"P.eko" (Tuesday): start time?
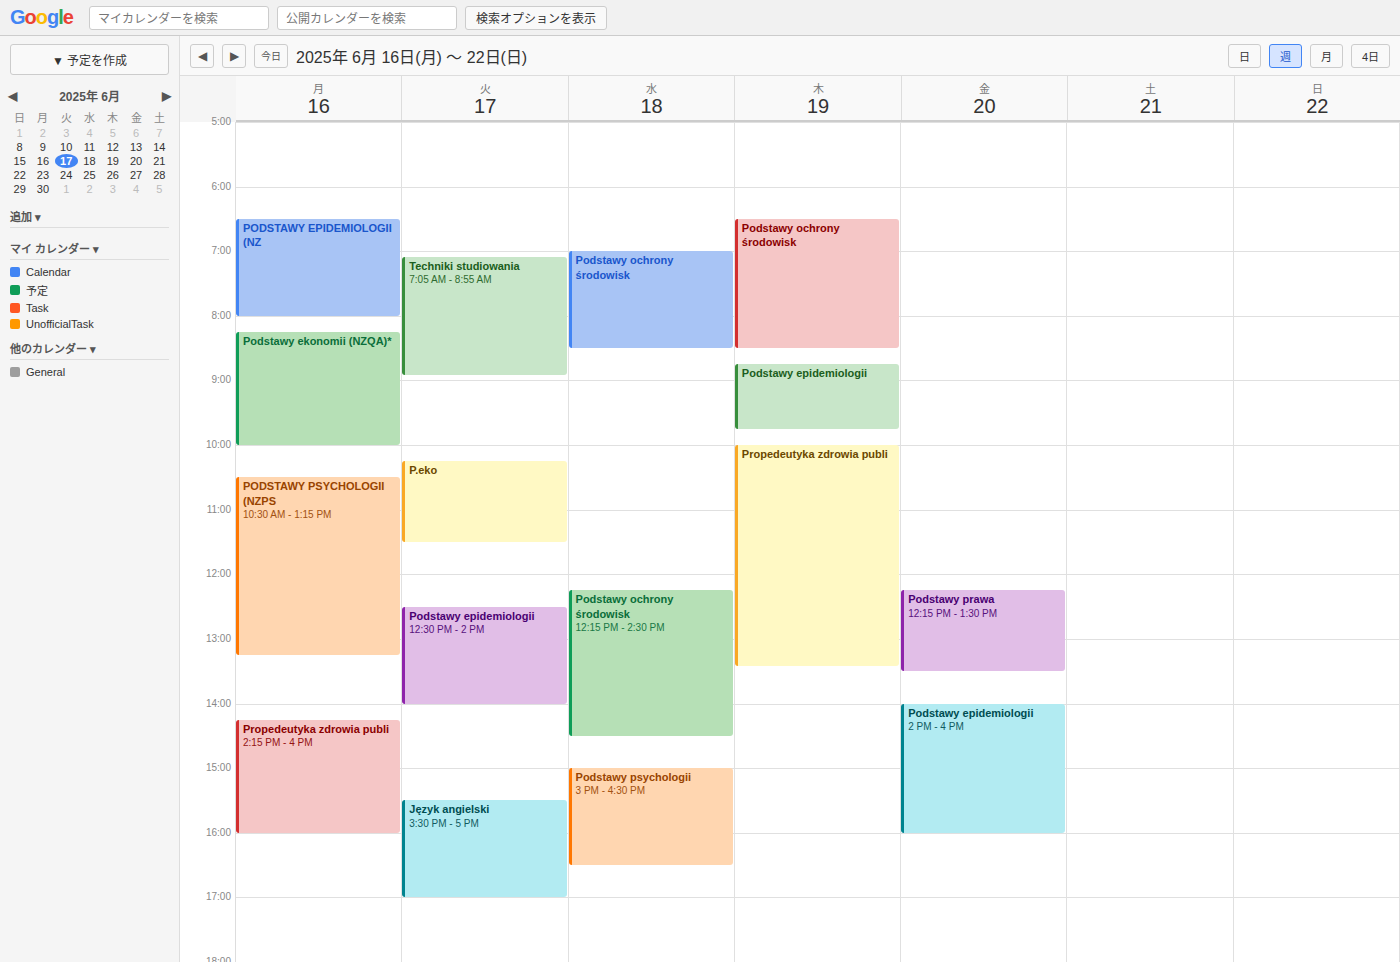
10:15 AM